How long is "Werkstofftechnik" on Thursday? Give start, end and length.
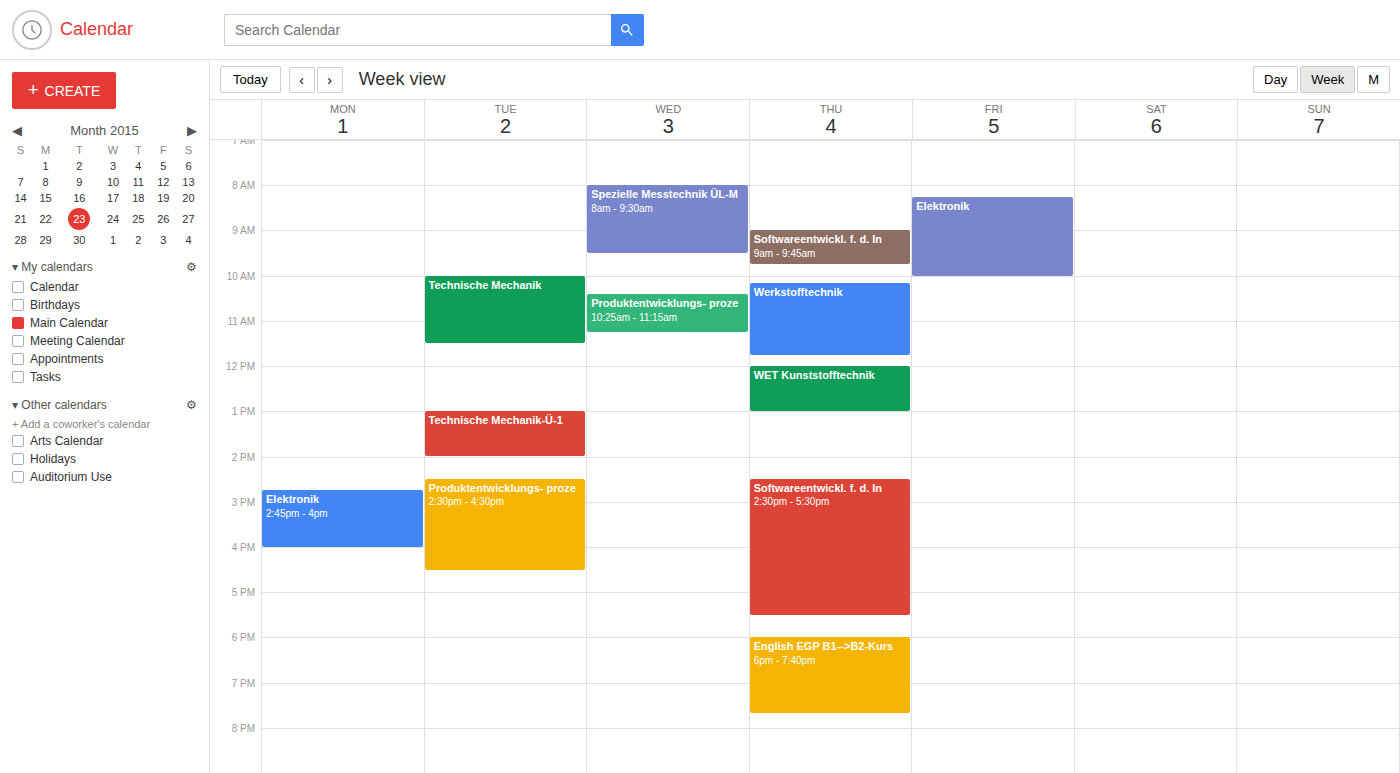
10:10 AM to 11:45 AM, 1 hour 35 minutes